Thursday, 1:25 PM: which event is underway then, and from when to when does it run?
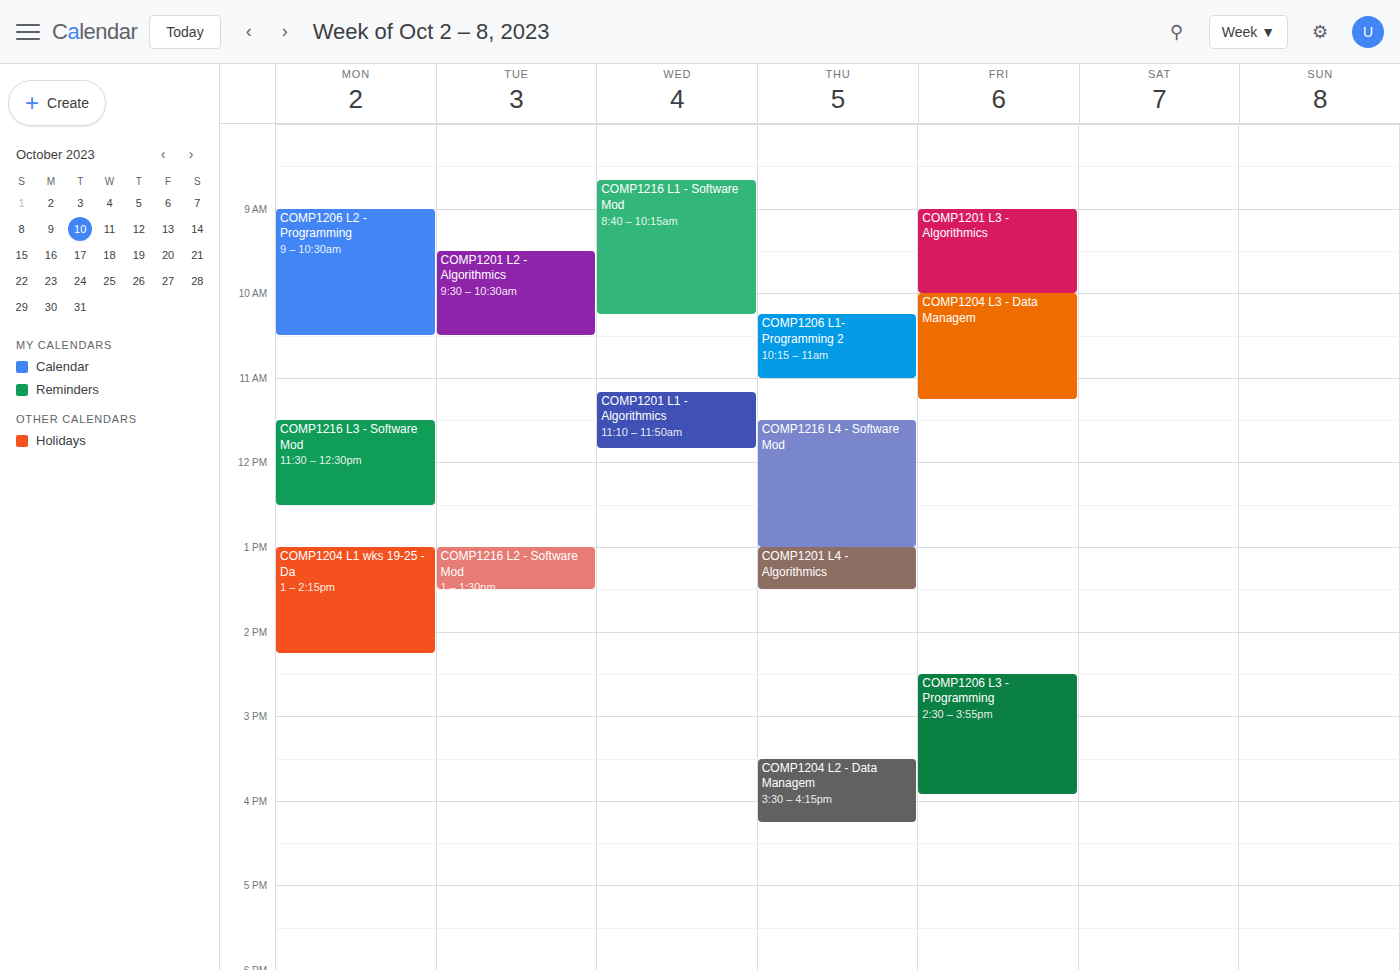
"COMP1201 L4 - Algorithmics", 1:00 PM to 1:30 PM